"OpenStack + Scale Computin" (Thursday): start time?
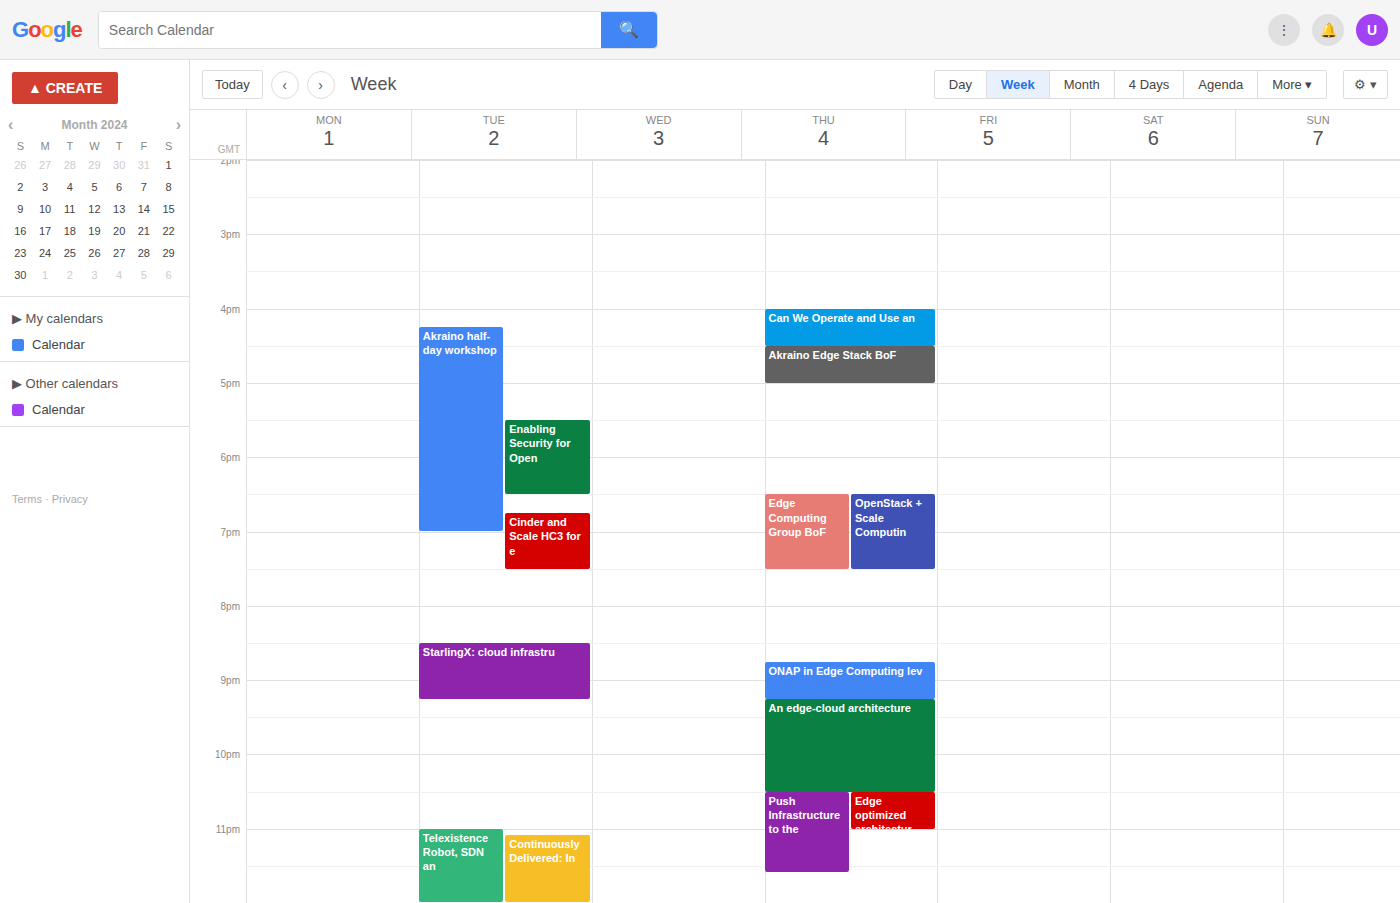
6:30 PM